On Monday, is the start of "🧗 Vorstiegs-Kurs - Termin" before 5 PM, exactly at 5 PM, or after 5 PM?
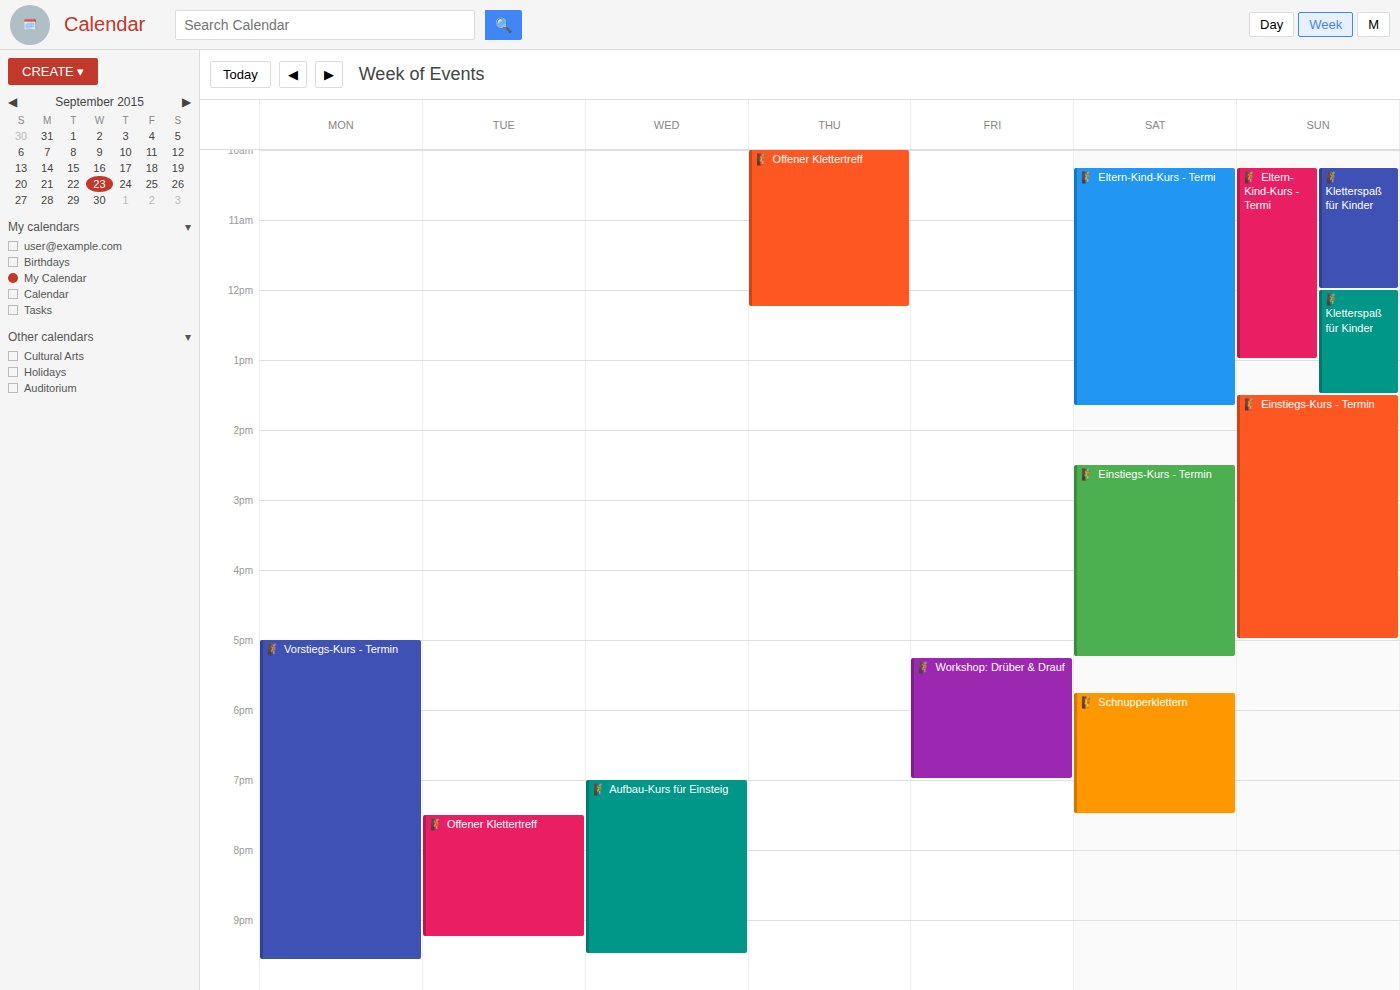
5:00 PM -- exactly at 5 PM, on the 5 PM line.